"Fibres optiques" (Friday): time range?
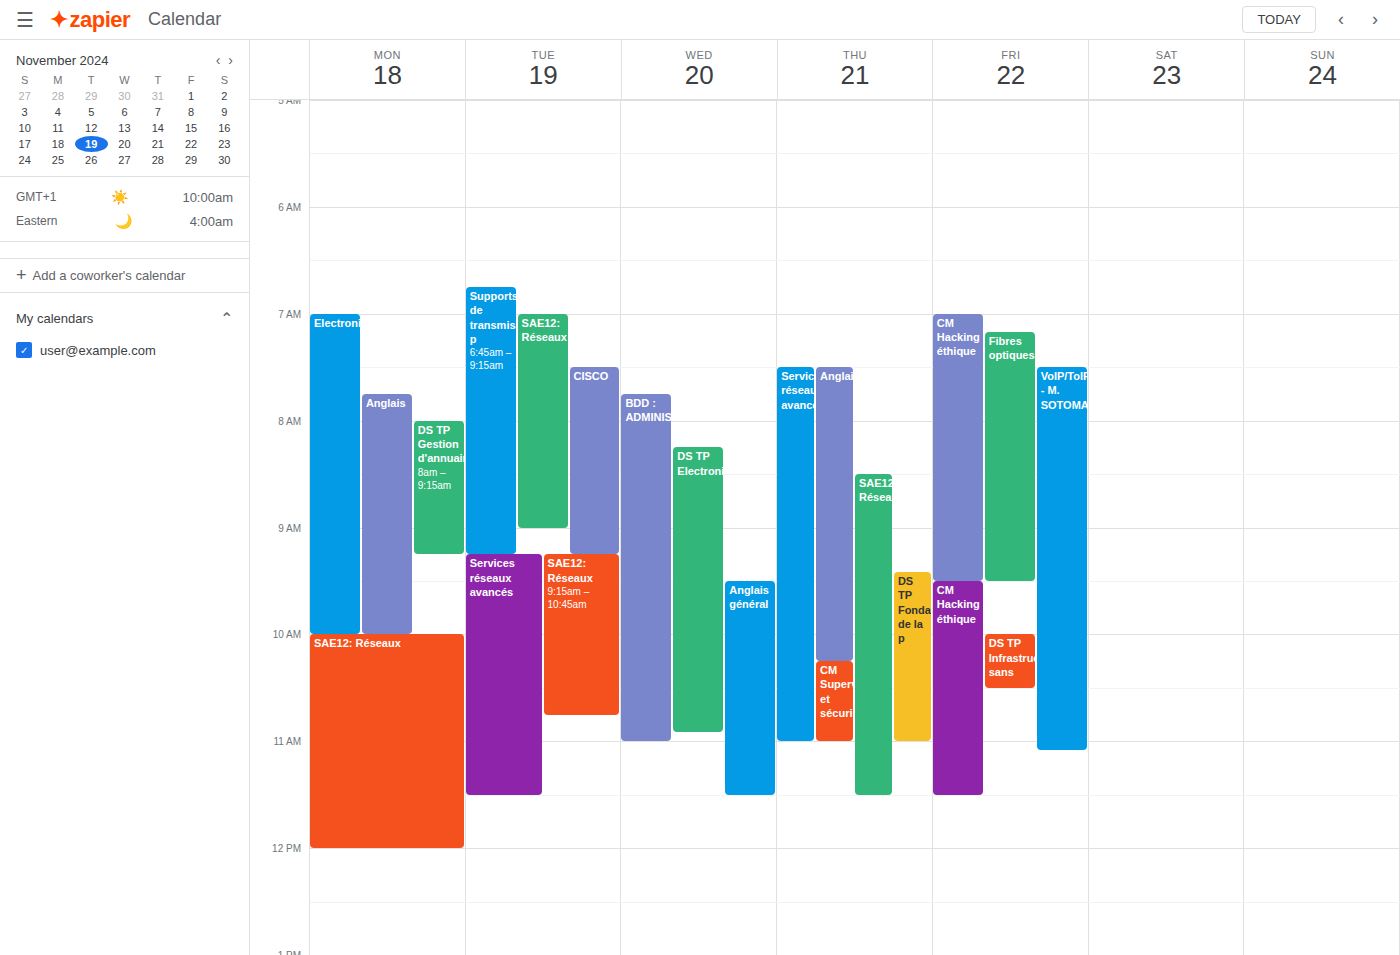
7:10 AM to 9:30 AM